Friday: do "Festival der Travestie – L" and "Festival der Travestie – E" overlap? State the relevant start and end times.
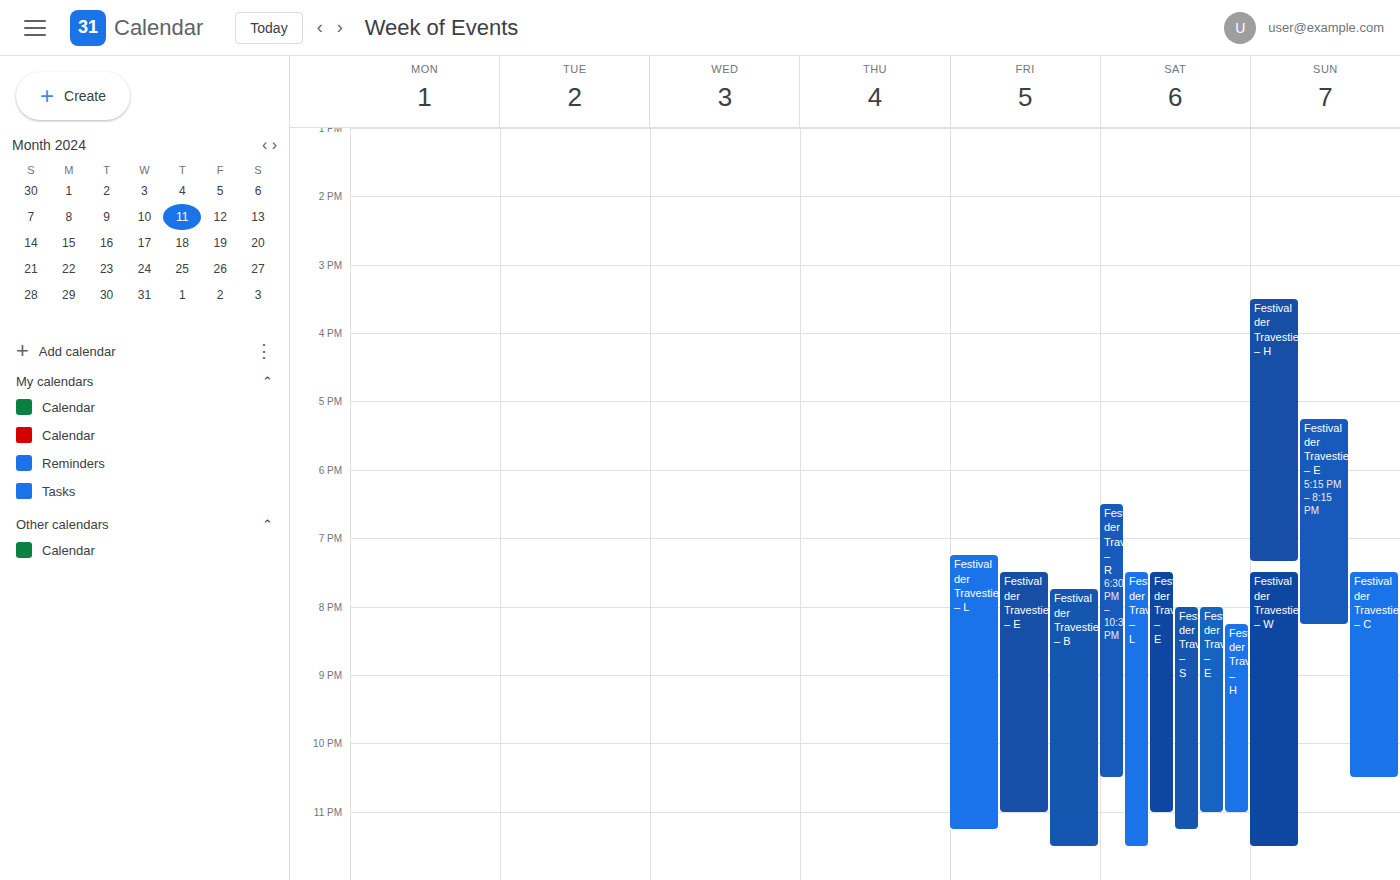
"Festival der Travestie – E" runs 7:30 PM to 11:00 PM, inside "Festival der Travestie – L" -- they overlap.